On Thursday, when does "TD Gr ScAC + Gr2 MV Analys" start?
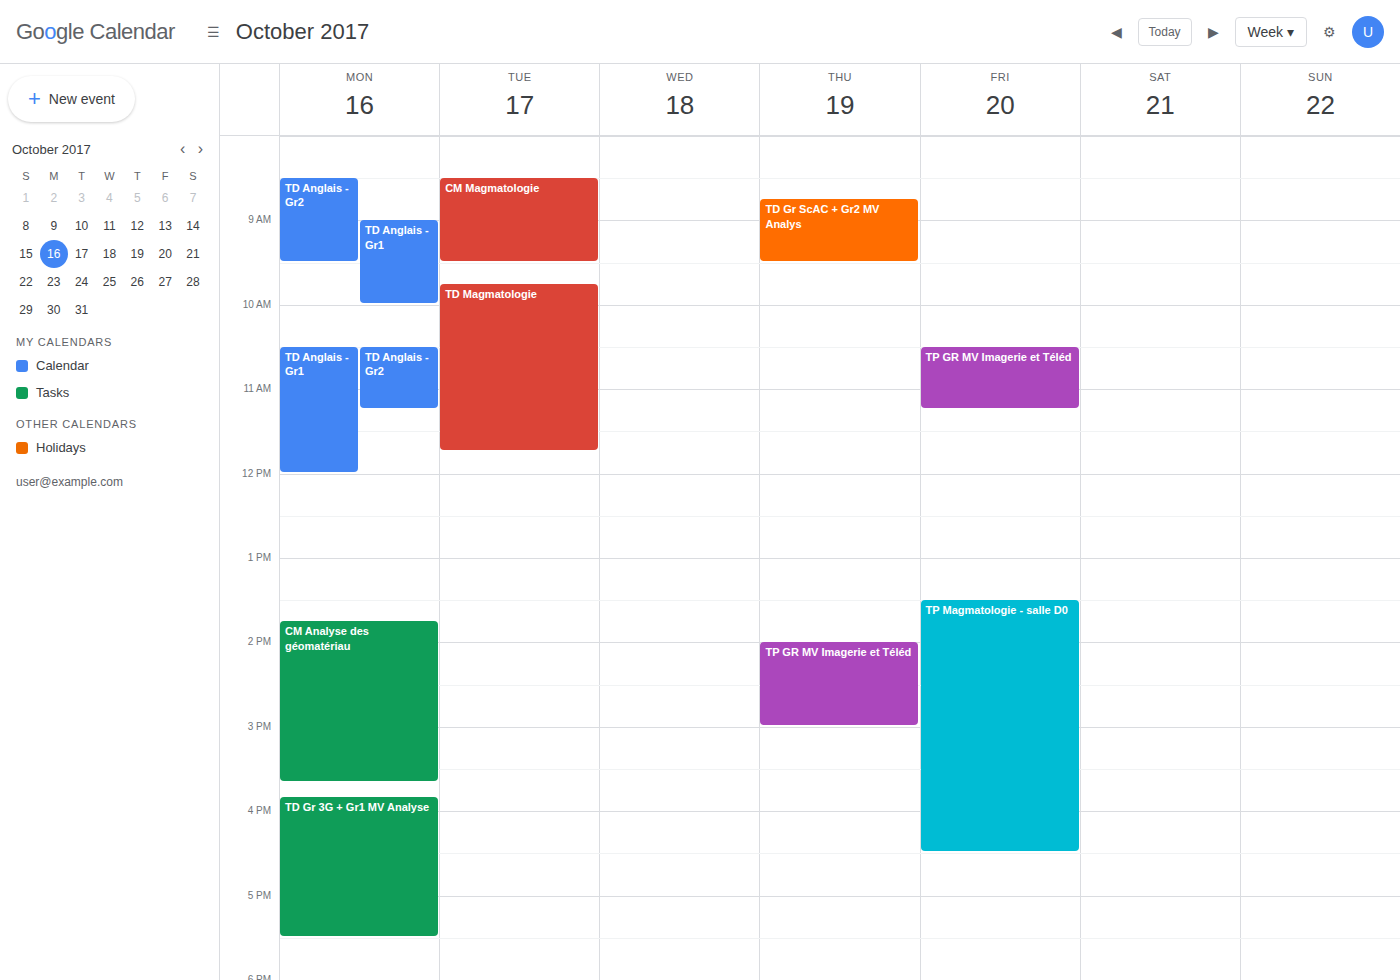
8:45 AM